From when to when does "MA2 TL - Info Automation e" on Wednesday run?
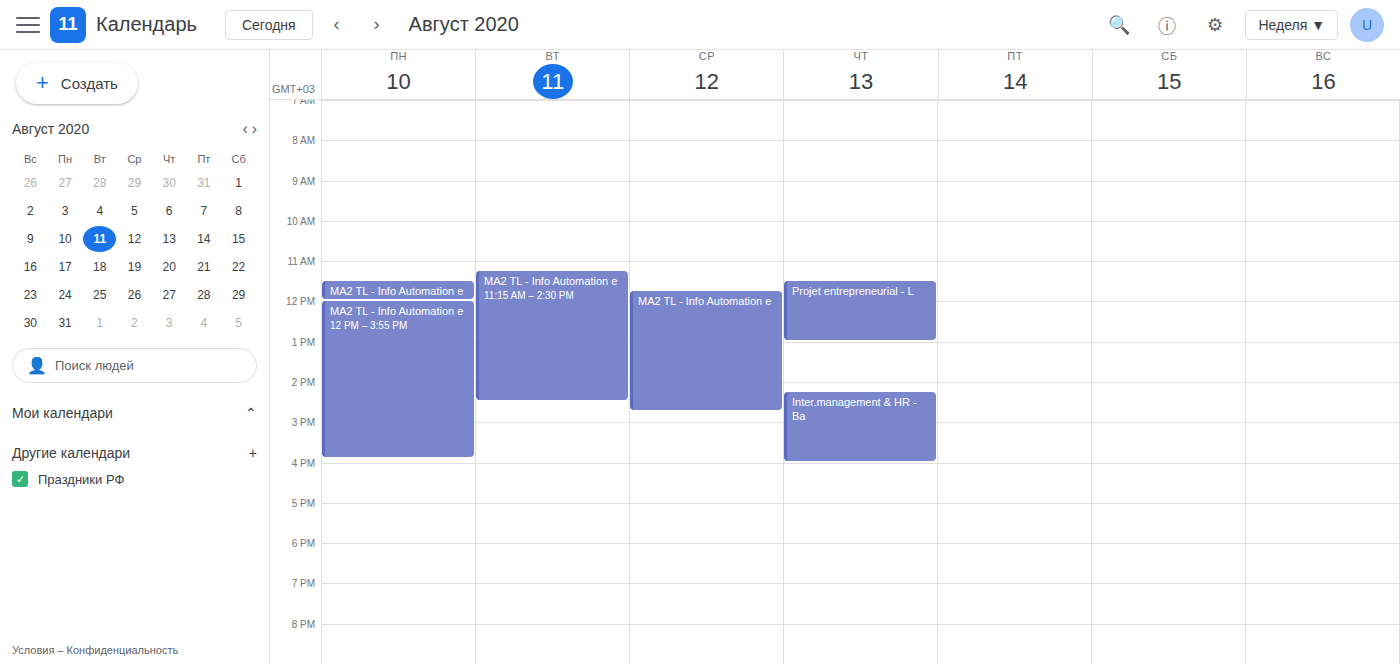
11:45 AM to 2:45 PM